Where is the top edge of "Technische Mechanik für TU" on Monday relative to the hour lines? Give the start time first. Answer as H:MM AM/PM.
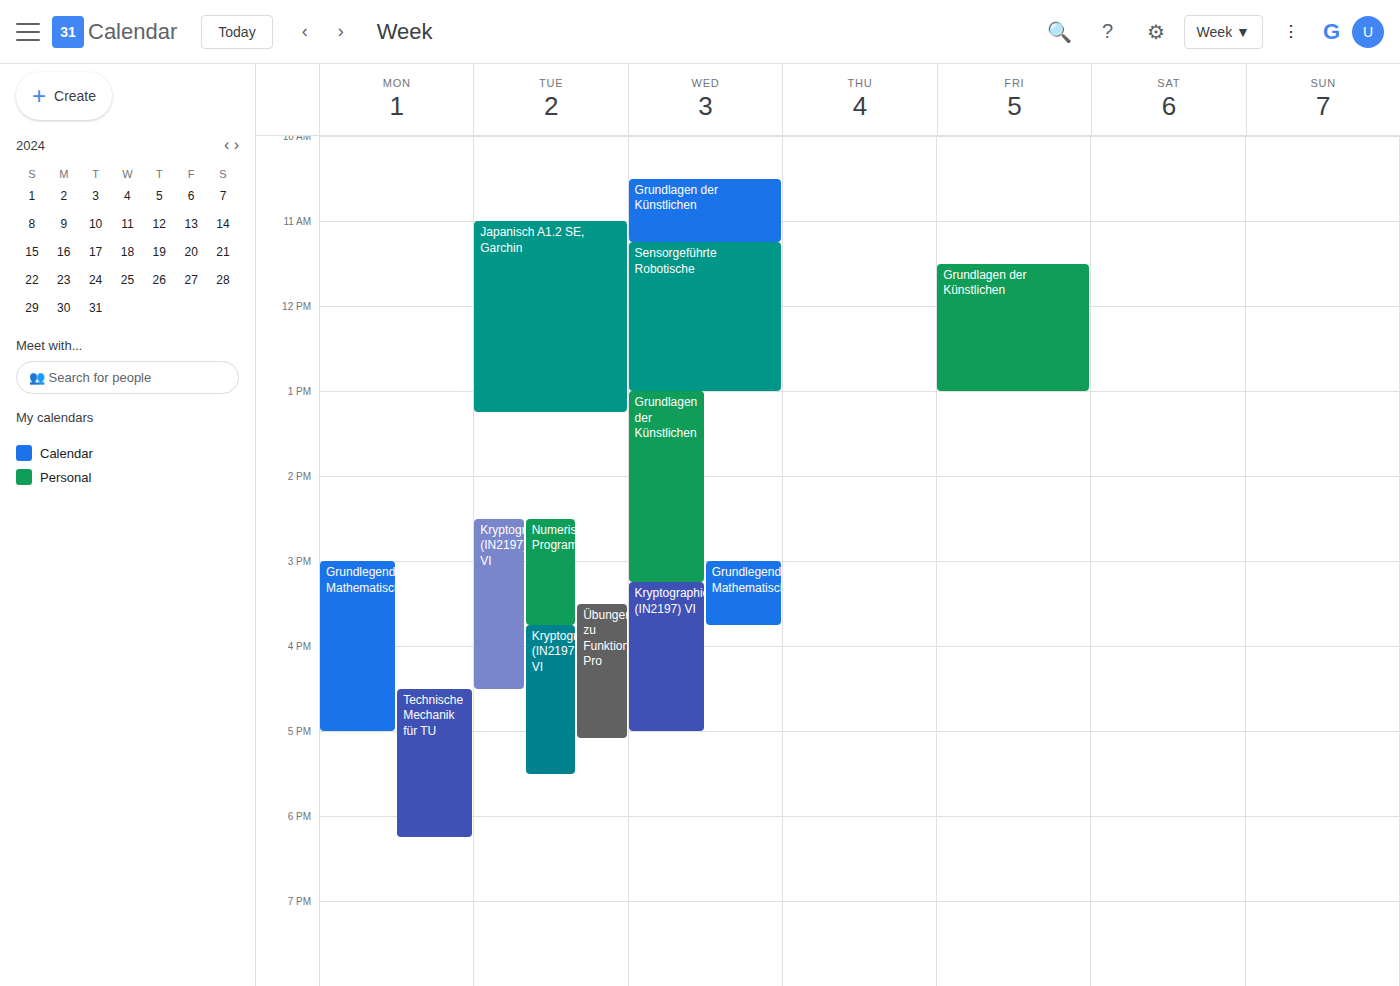
4:30 PM -- halfway between the 4 PM and 5 PM lines.